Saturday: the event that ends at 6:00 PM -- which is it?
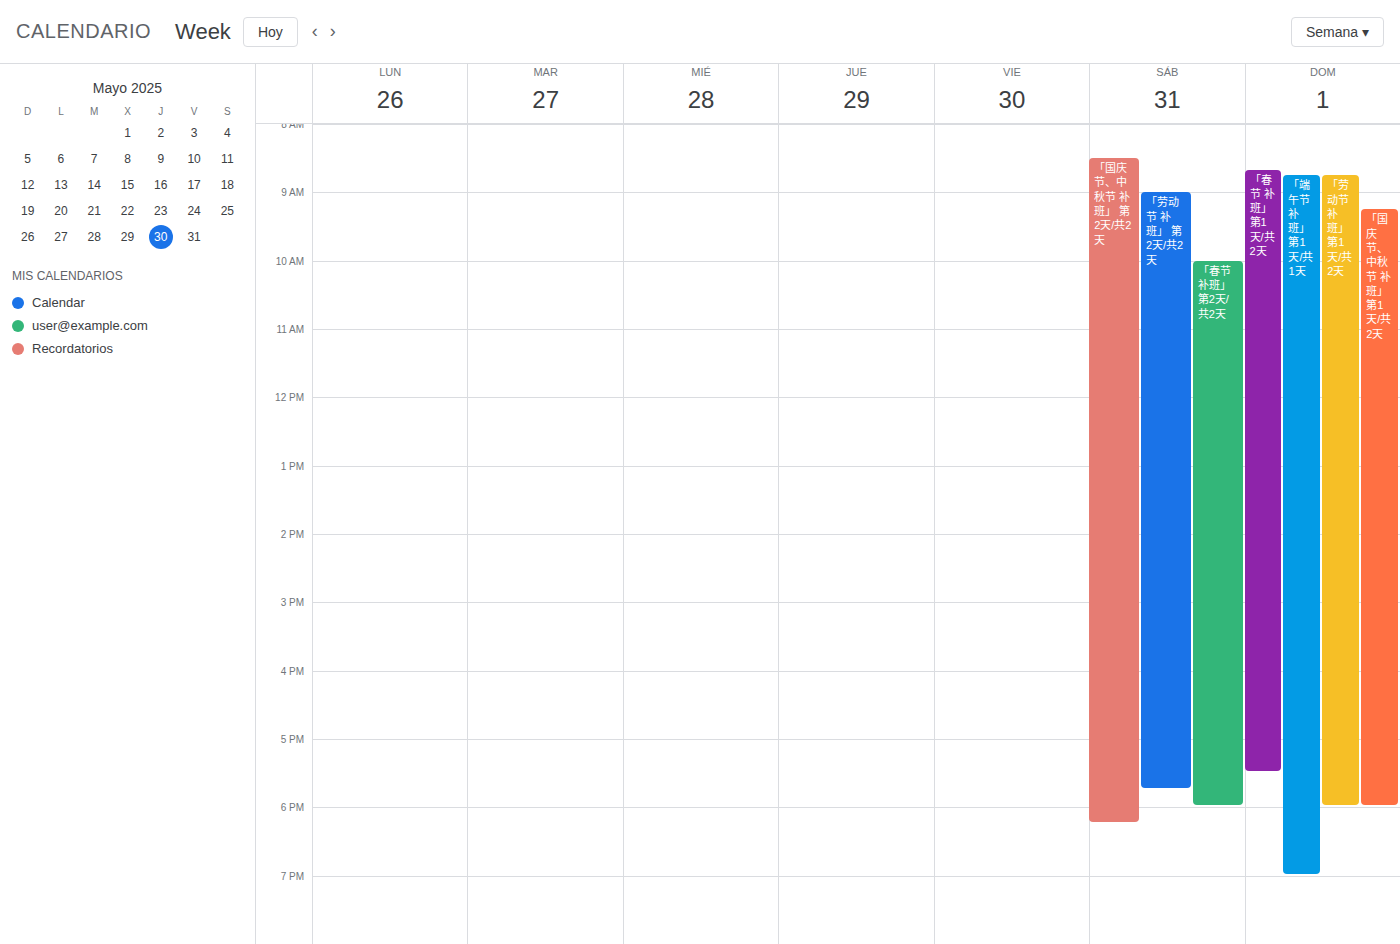
"「春节 补班」 第2天/共2天"